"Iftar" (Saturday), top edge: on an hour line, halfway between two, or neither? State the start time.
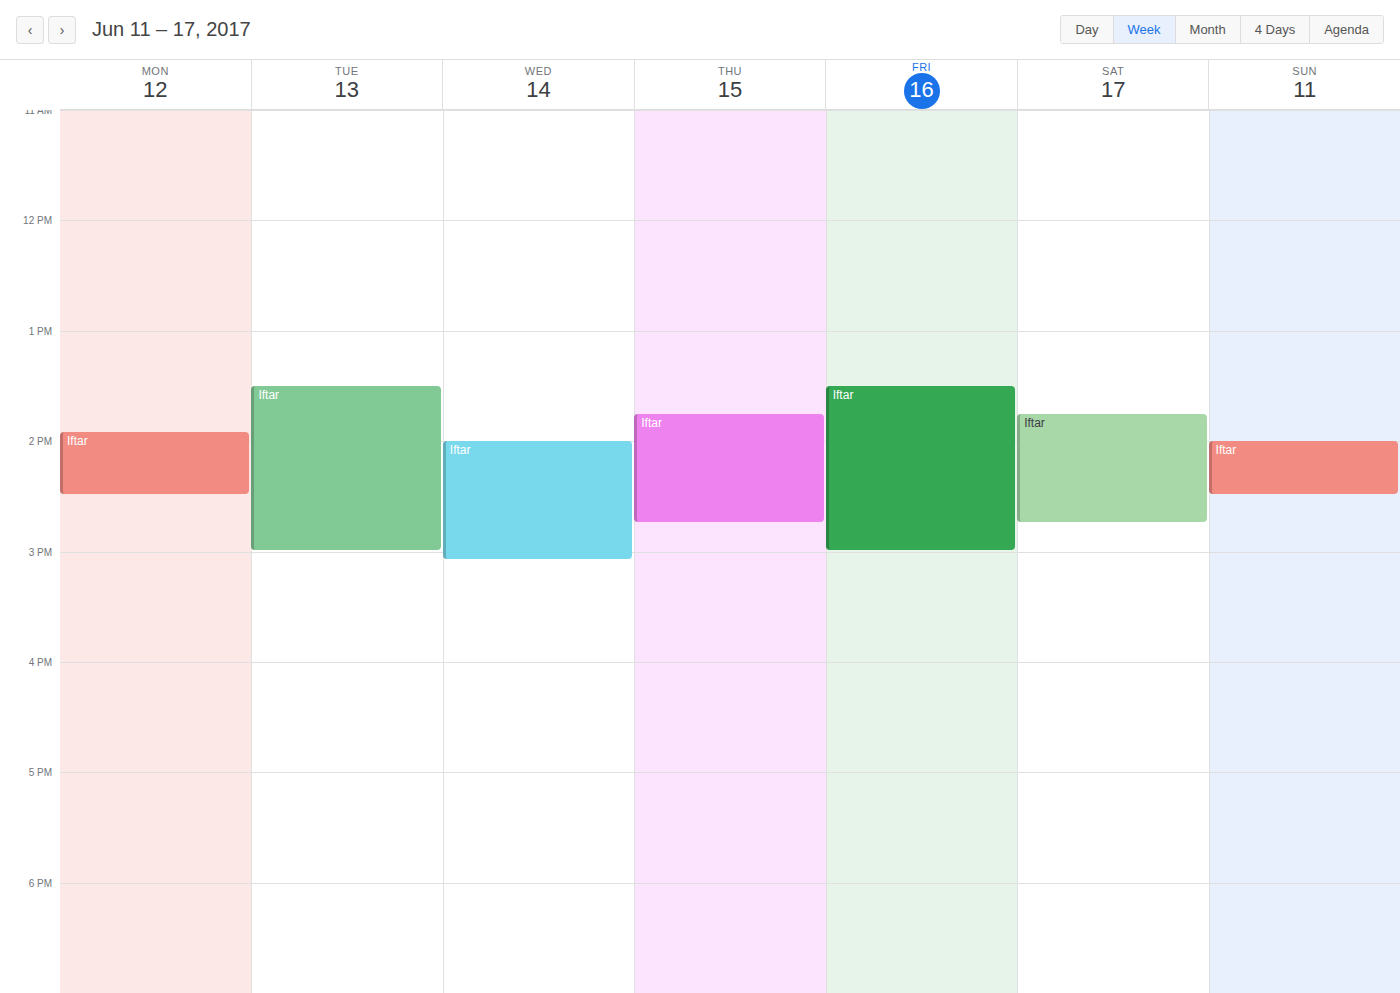
1:45 PM -- neither: three quarters of the way from the 1 PM line to the 2 PM line.